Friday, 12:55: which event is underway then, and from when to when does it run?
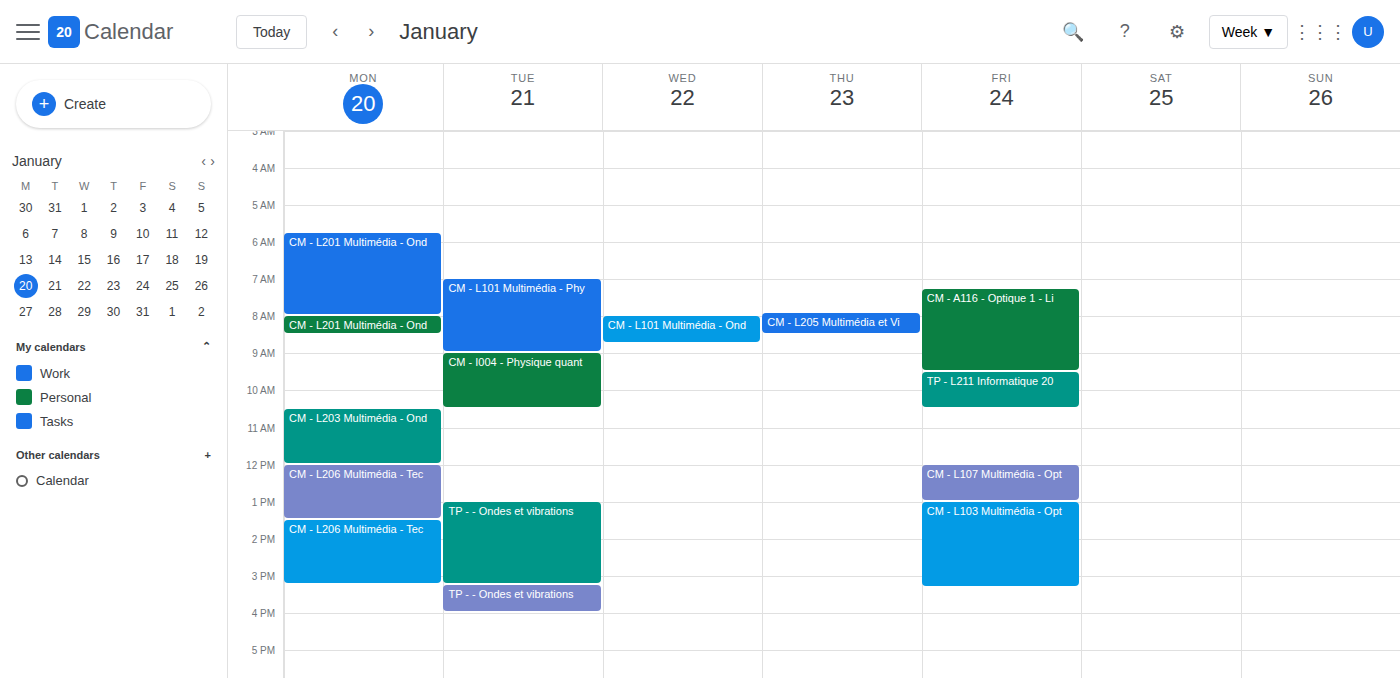
"CM - L107 Multimédia - Opt", 12:00 to 13:00